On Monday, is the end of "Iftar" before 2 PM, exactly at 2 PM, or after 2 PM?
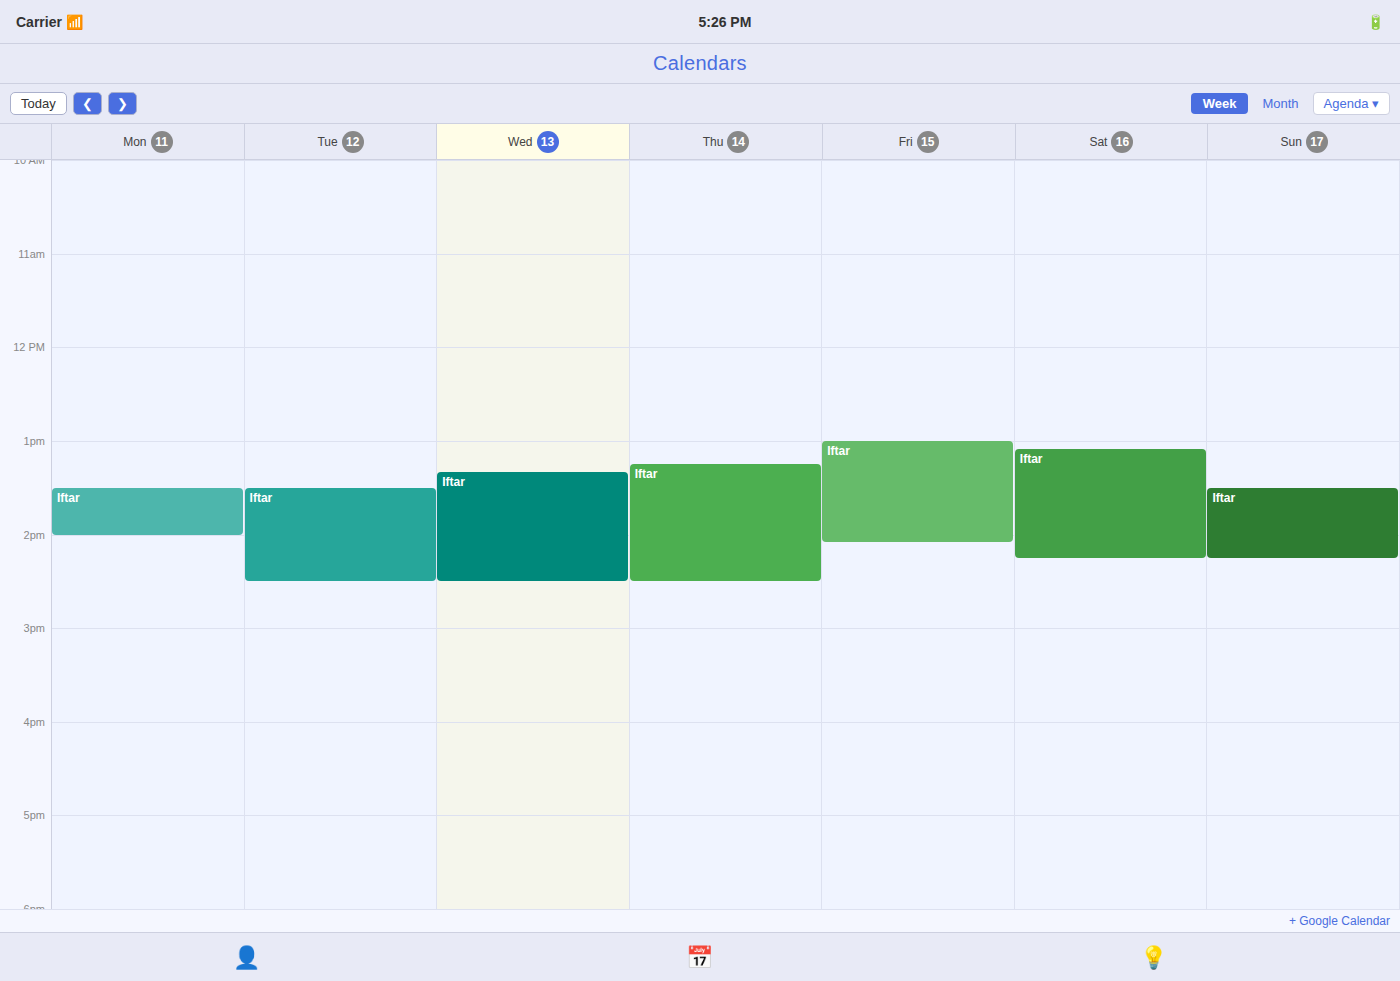
2:00 PM -- exactly at 2 PM, on the 2 PM line.